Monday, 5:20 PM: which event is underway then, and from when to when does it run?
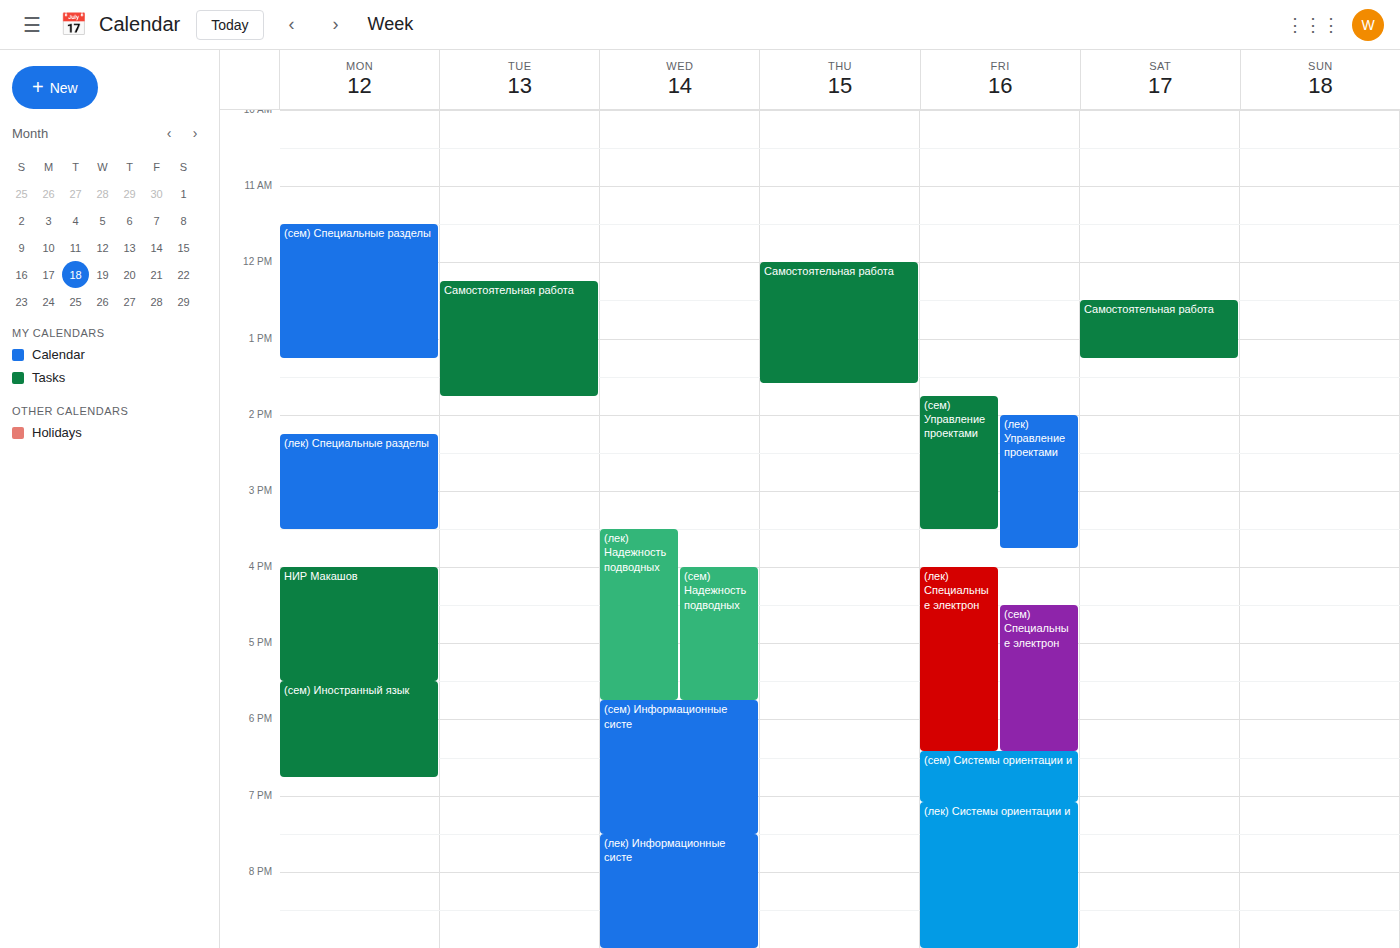
"НИР Макашов", 4:00 PM to 5:30 PM